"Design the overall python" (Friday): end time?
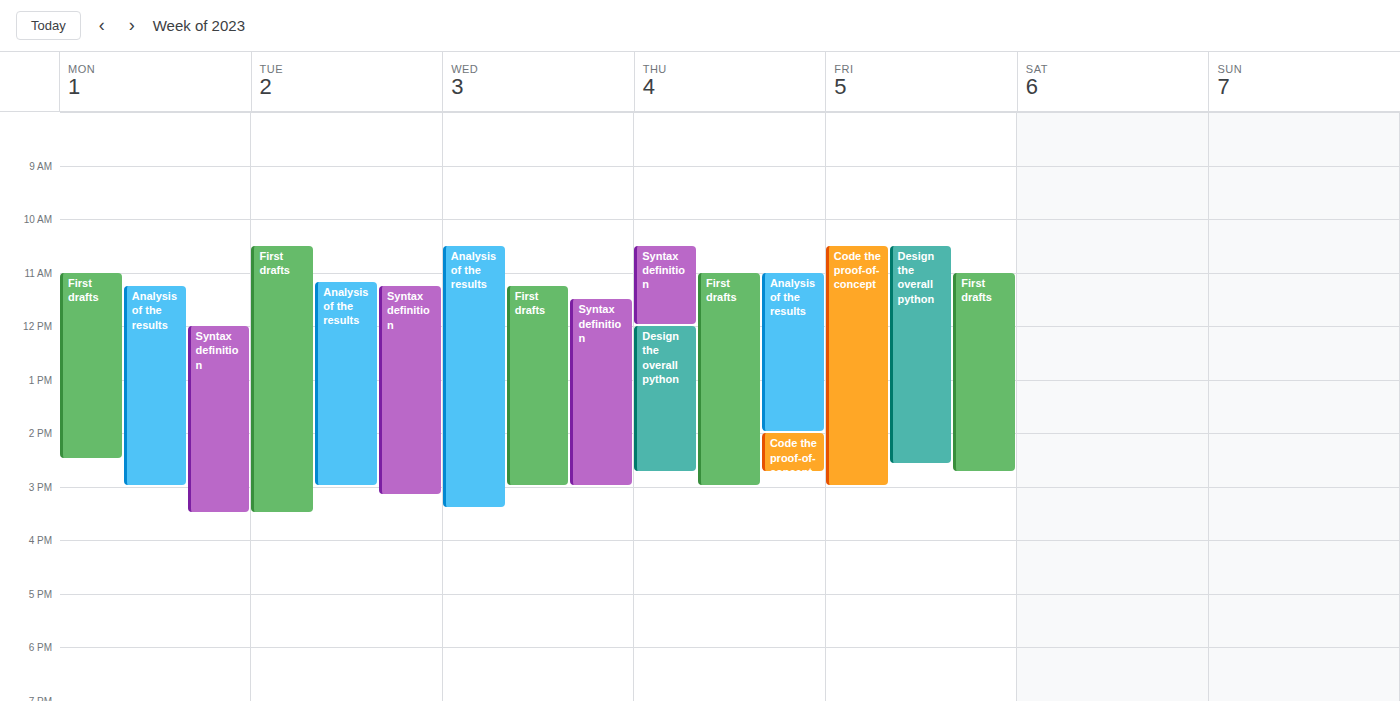
2:35 PM